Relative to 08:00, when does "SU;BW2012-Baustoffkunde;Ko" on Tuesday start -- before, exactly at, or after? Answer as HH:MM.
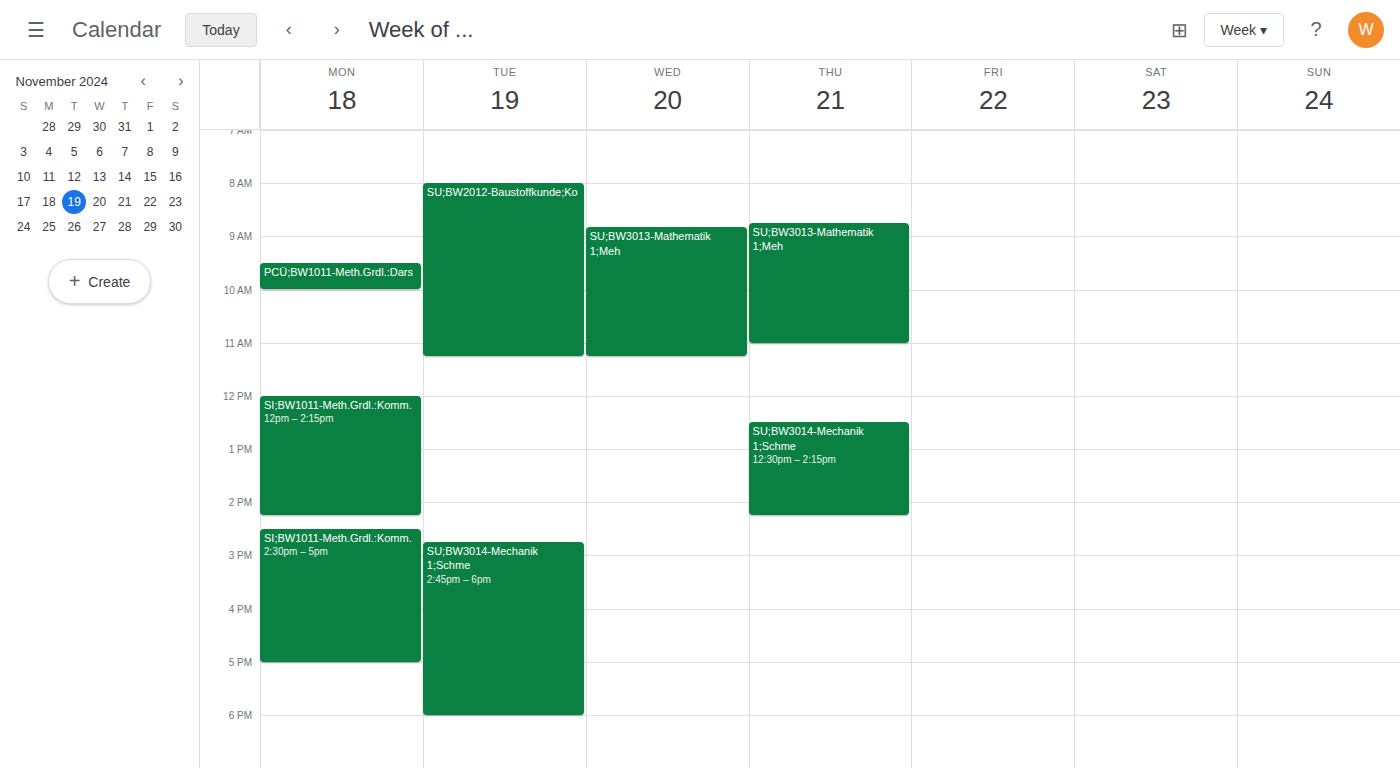
08:00 -- exactly at 08:00, on the 08:00 line.